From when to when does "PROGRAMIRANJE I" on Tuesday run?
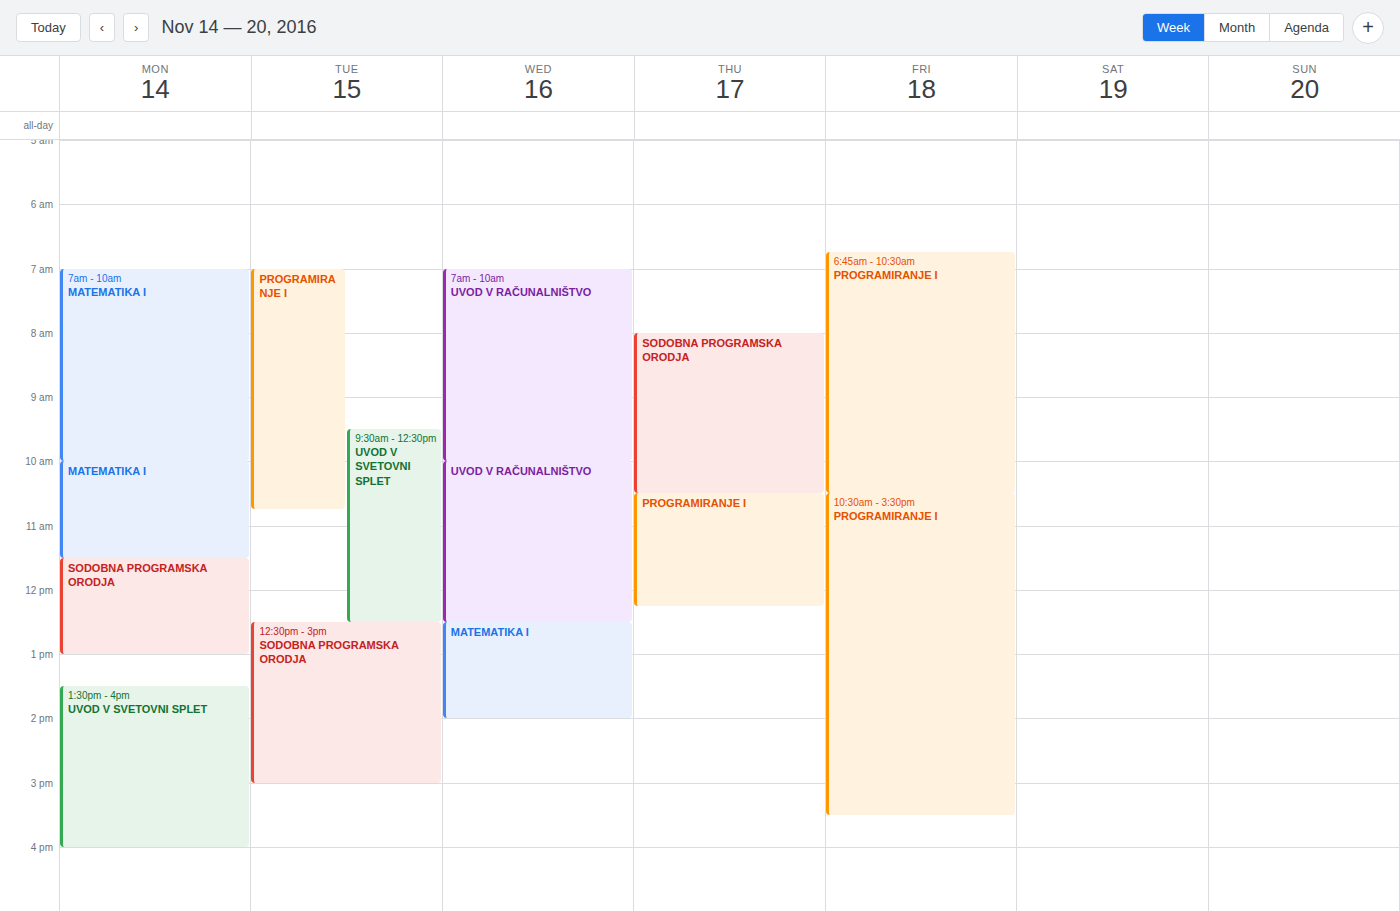
7:00 AM to 10:45 AM